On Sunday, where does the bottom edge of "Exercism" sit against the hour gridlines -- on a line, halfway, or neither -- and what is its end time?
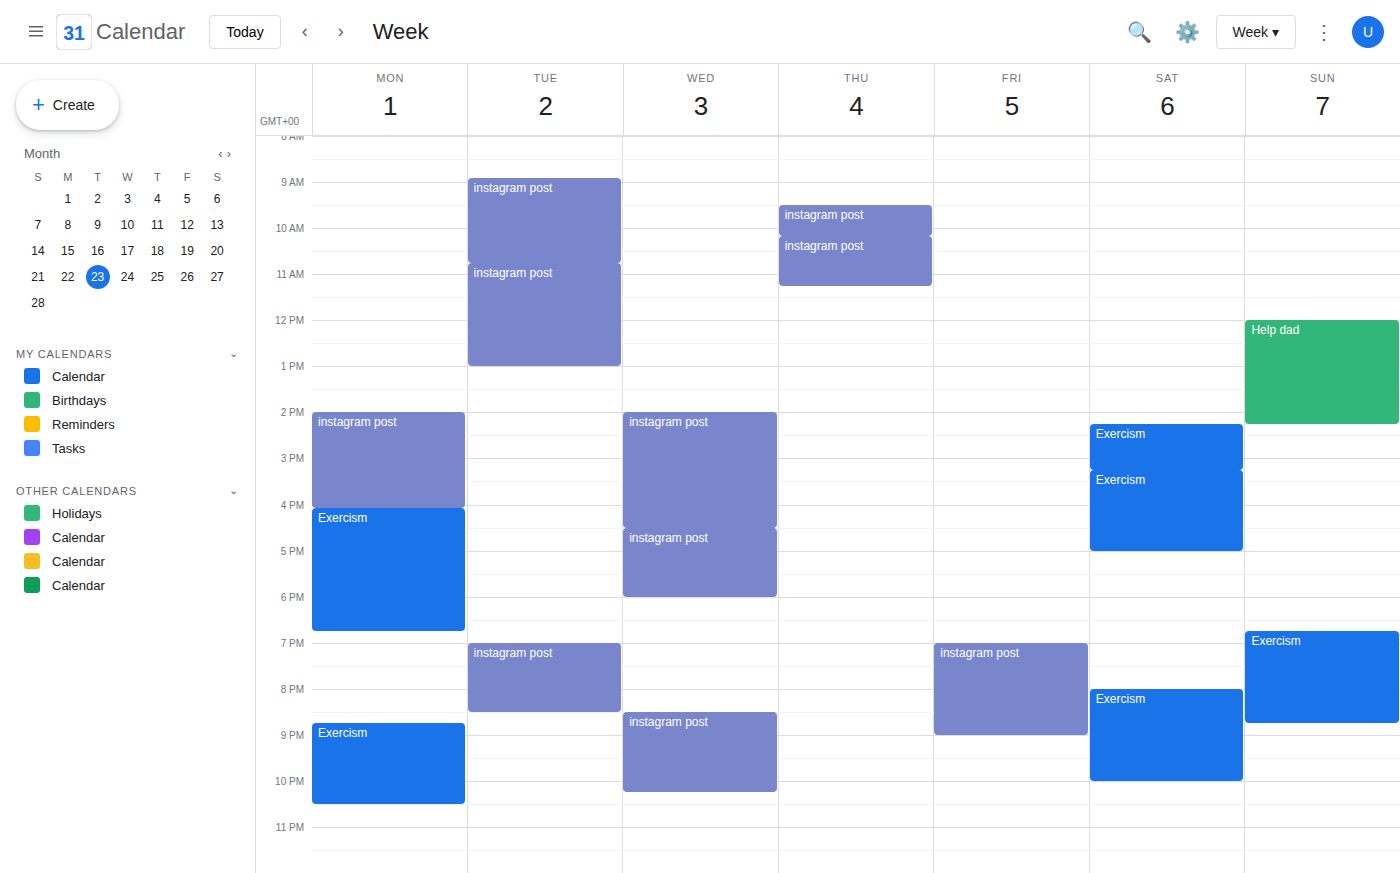
8:45 PM -- neither: three quarters of the way from the 8 PM line to the 9 PM line.